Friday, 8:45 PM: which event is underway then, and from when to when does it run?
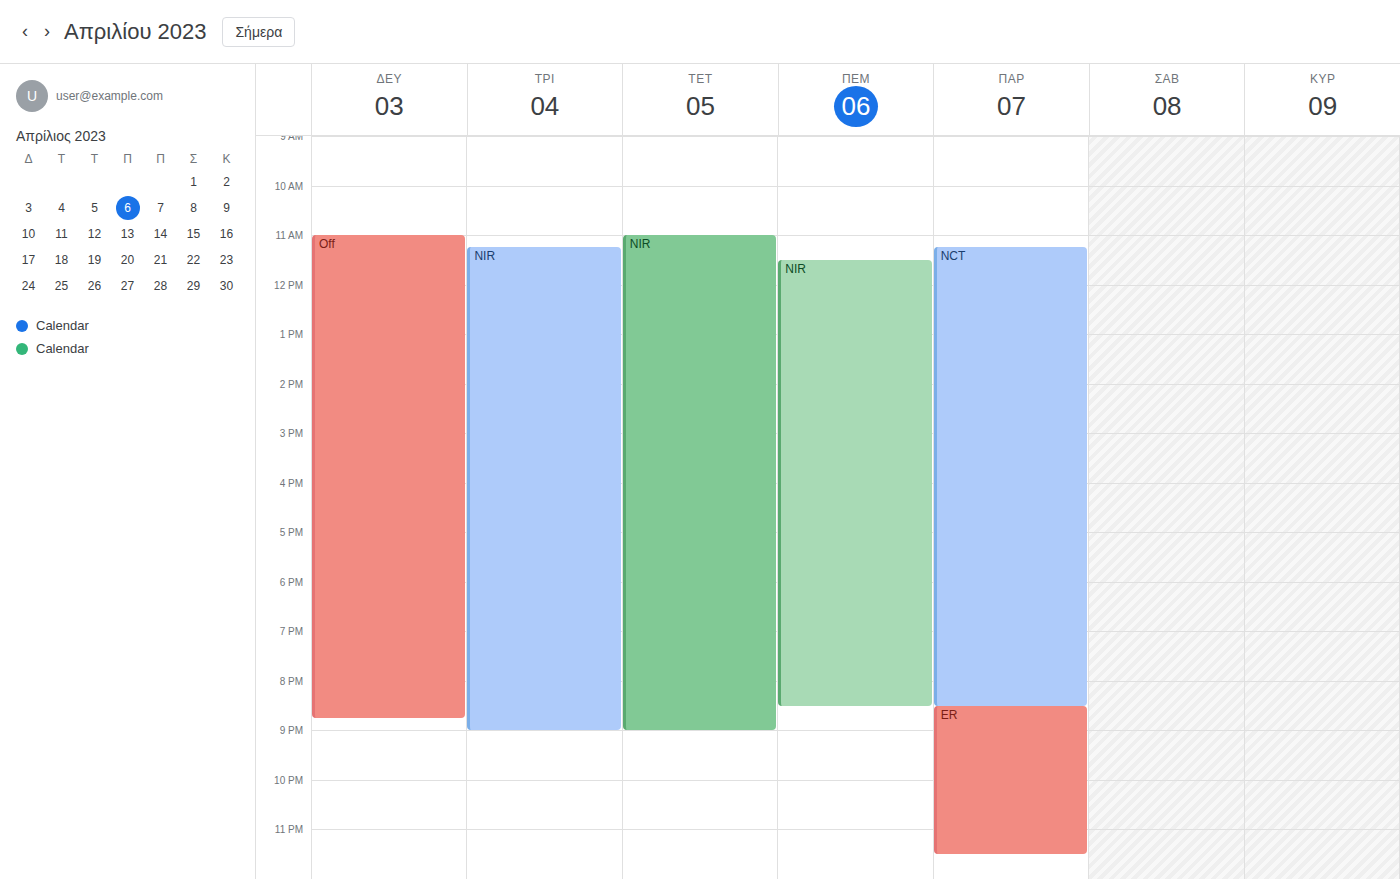
"ER", 8:30 PM to 11:30 PM